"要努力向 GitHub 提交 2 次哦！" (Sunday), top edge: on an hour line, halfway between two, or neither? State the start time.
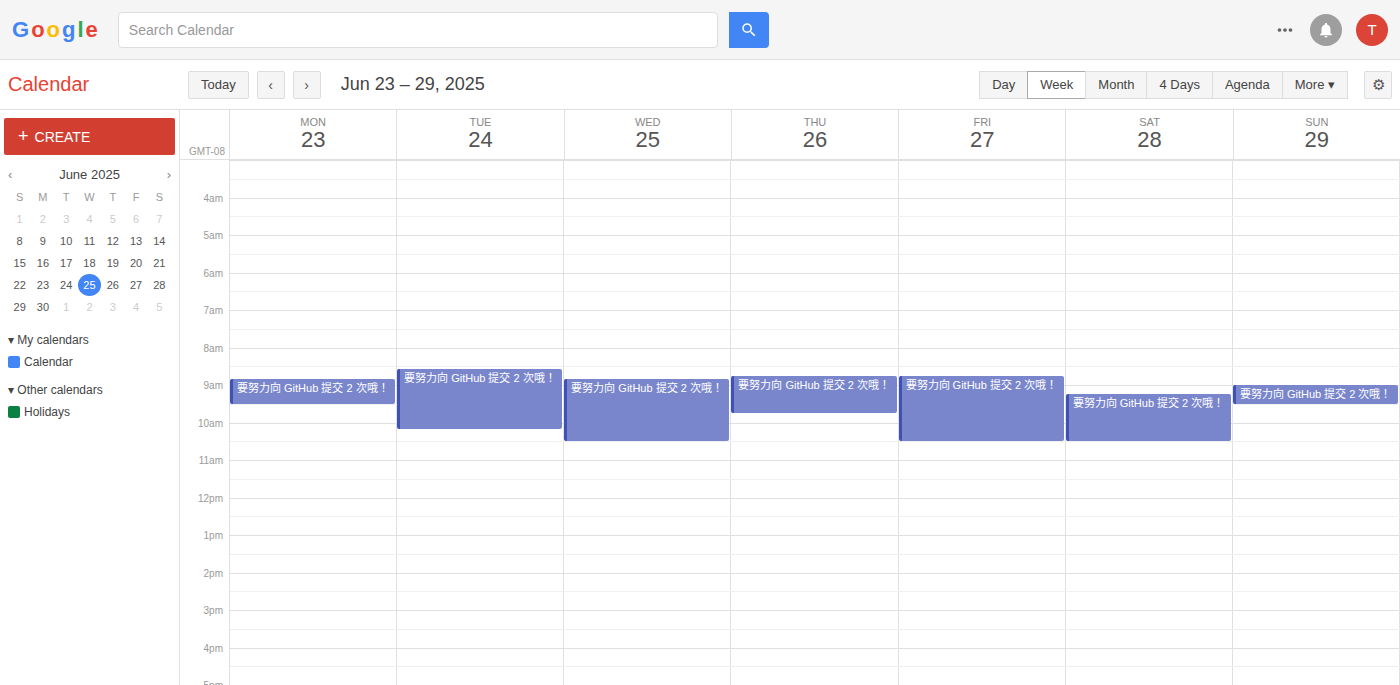
9:00 AM -- exactly on the 9 AM line.